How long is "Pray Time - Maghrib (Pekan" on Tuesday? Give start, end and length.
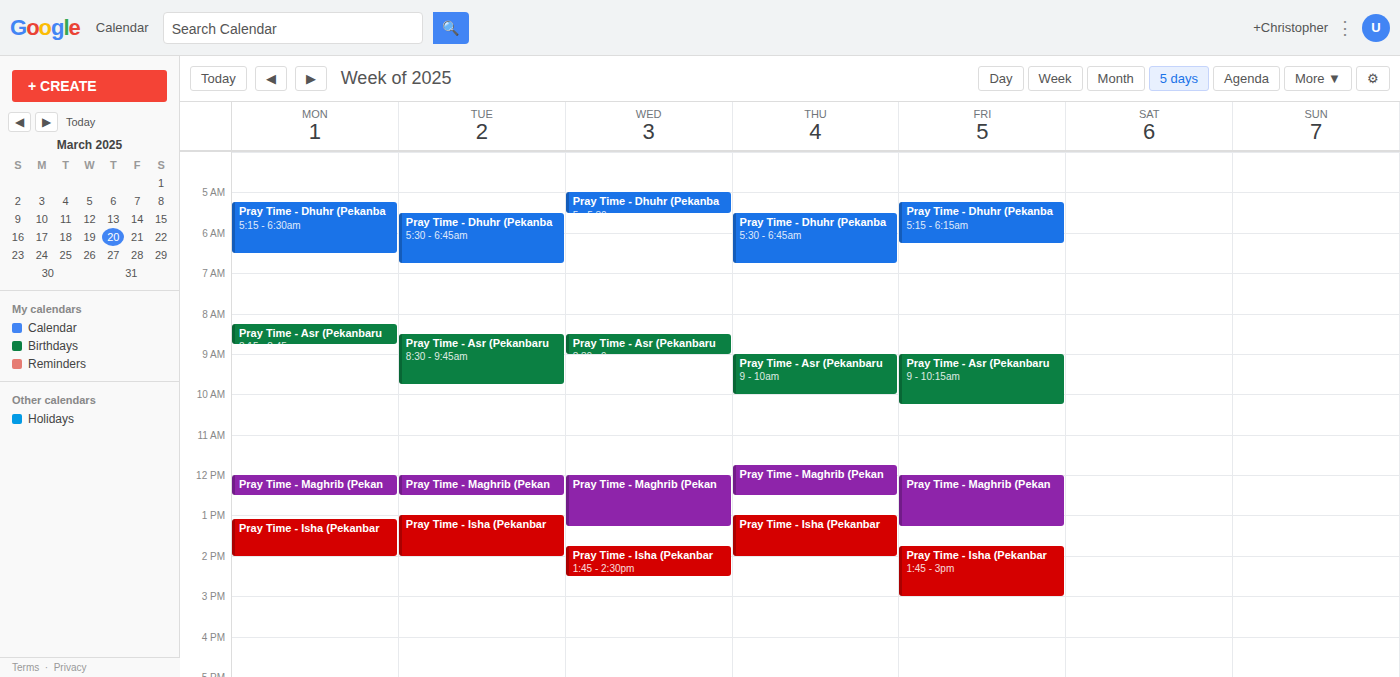
12:00 PM to 12:30 PM, 30 minutes